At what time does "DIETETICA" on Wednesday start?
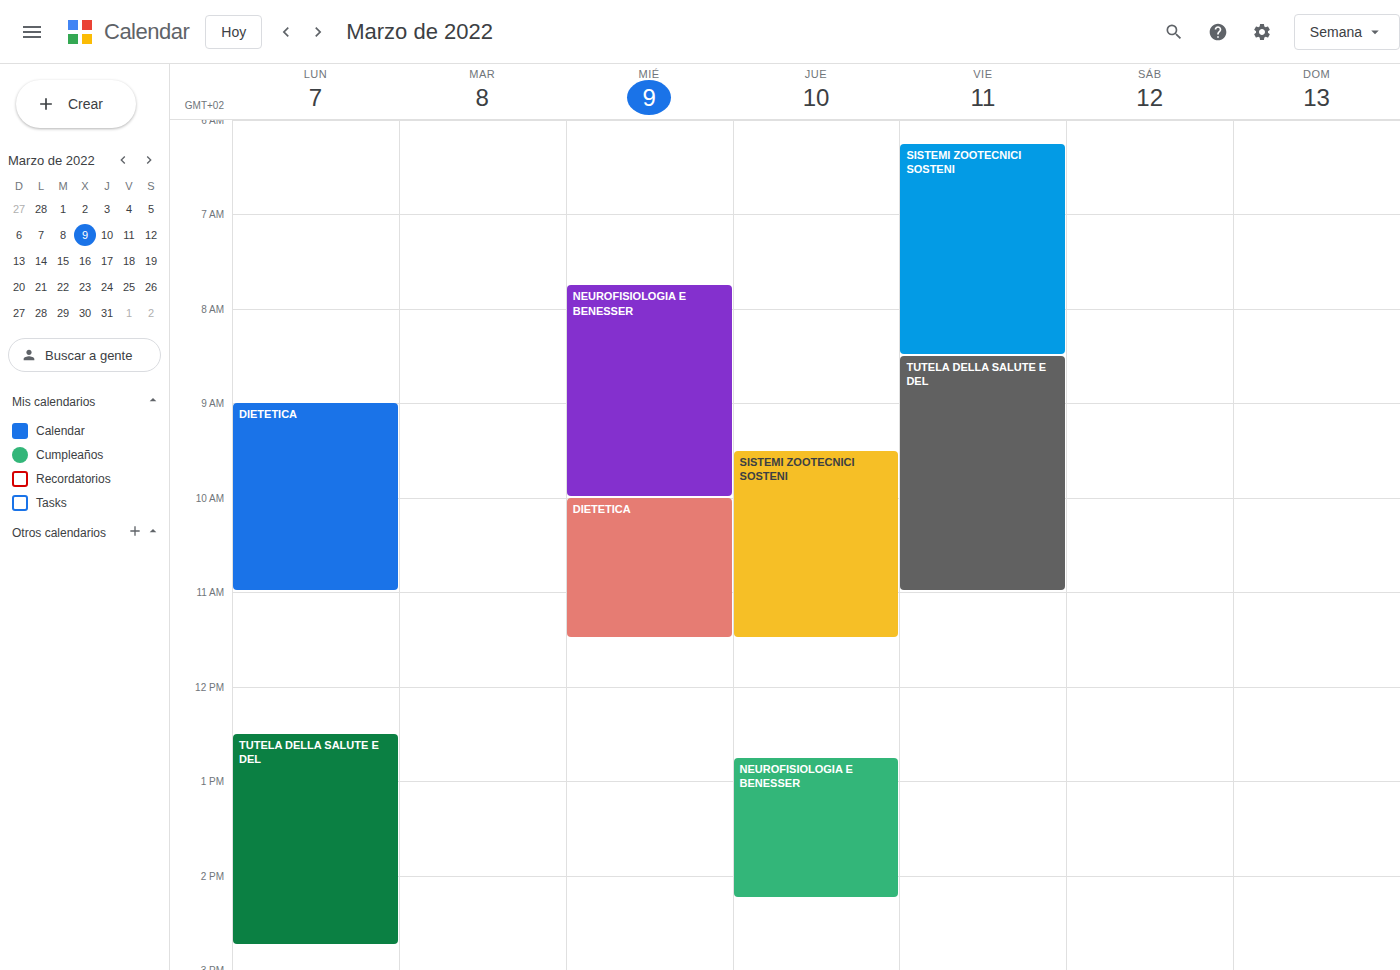
10:00